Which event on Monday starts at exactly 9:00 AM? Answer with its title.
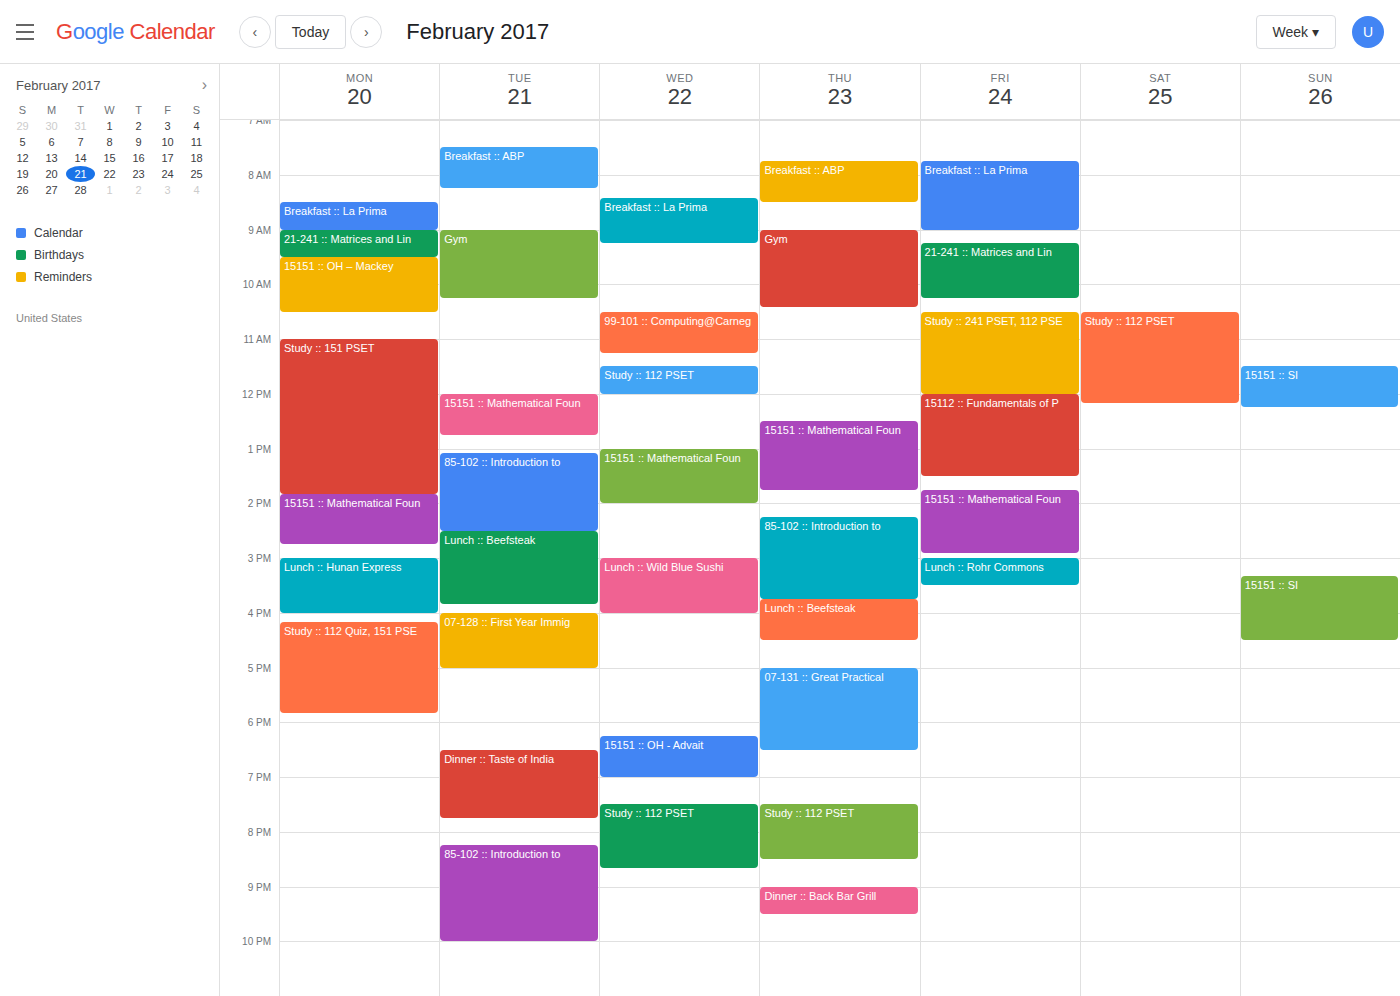
"21-241 :: Matrices and Lin"